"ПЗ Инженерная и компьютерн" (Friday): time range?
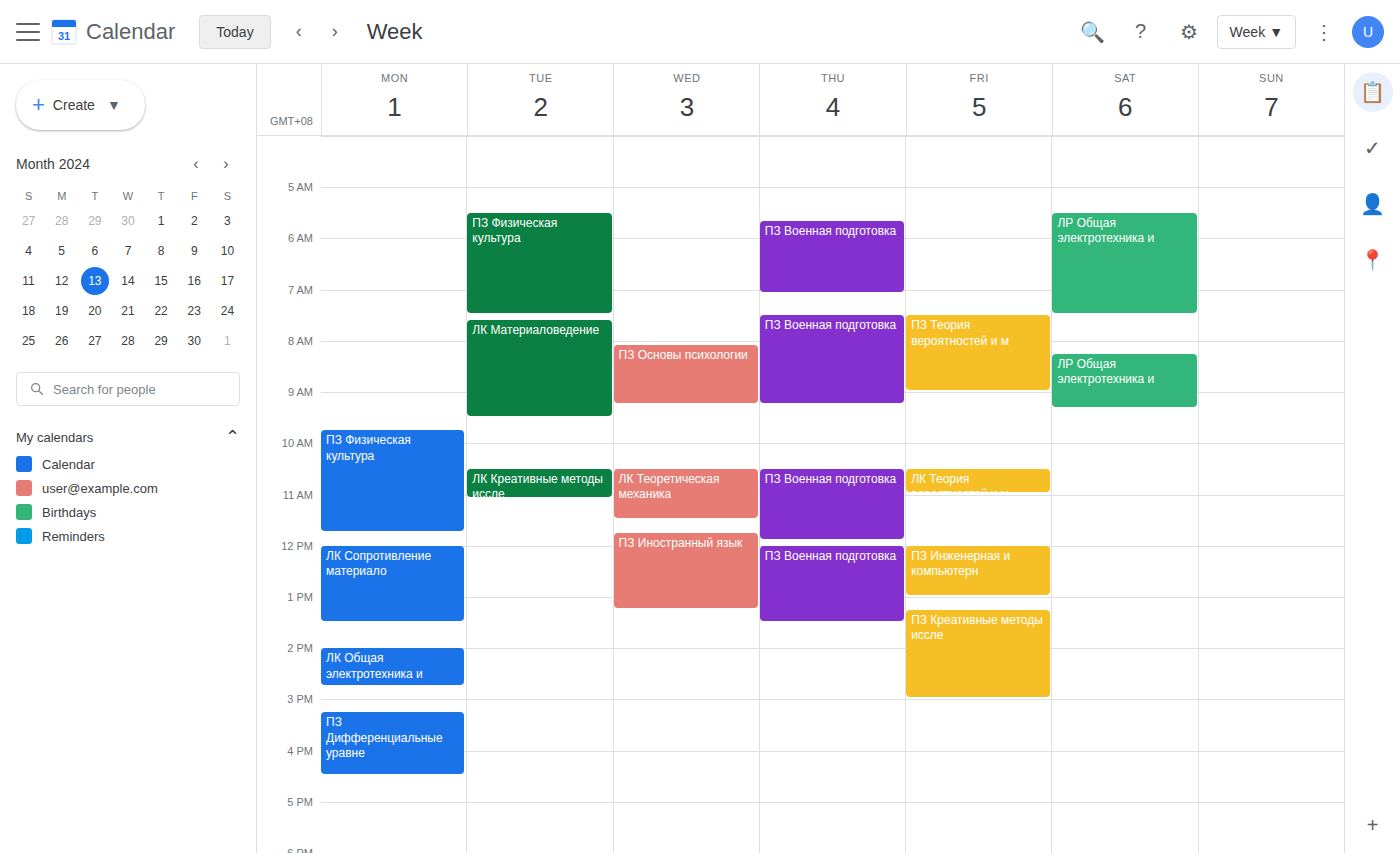
12:00 PM to 1:00 PM